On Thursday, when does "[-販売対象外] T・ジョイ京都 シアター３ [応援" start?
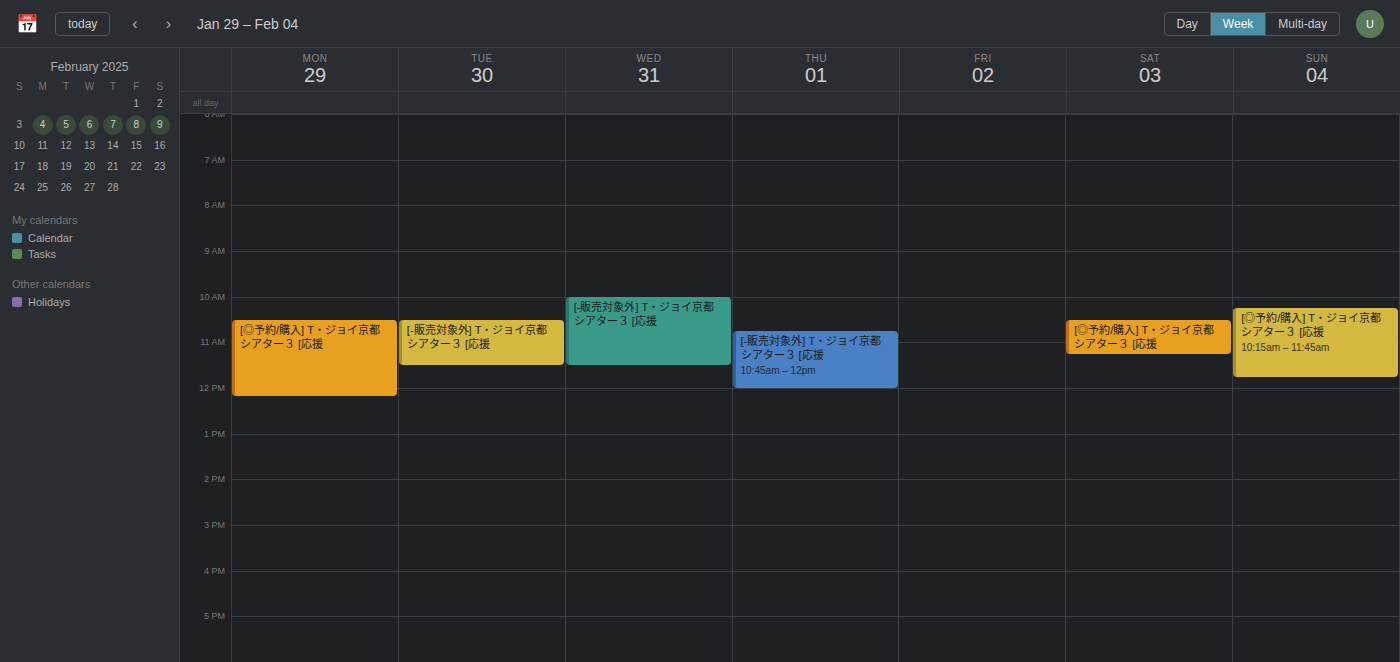
10:45